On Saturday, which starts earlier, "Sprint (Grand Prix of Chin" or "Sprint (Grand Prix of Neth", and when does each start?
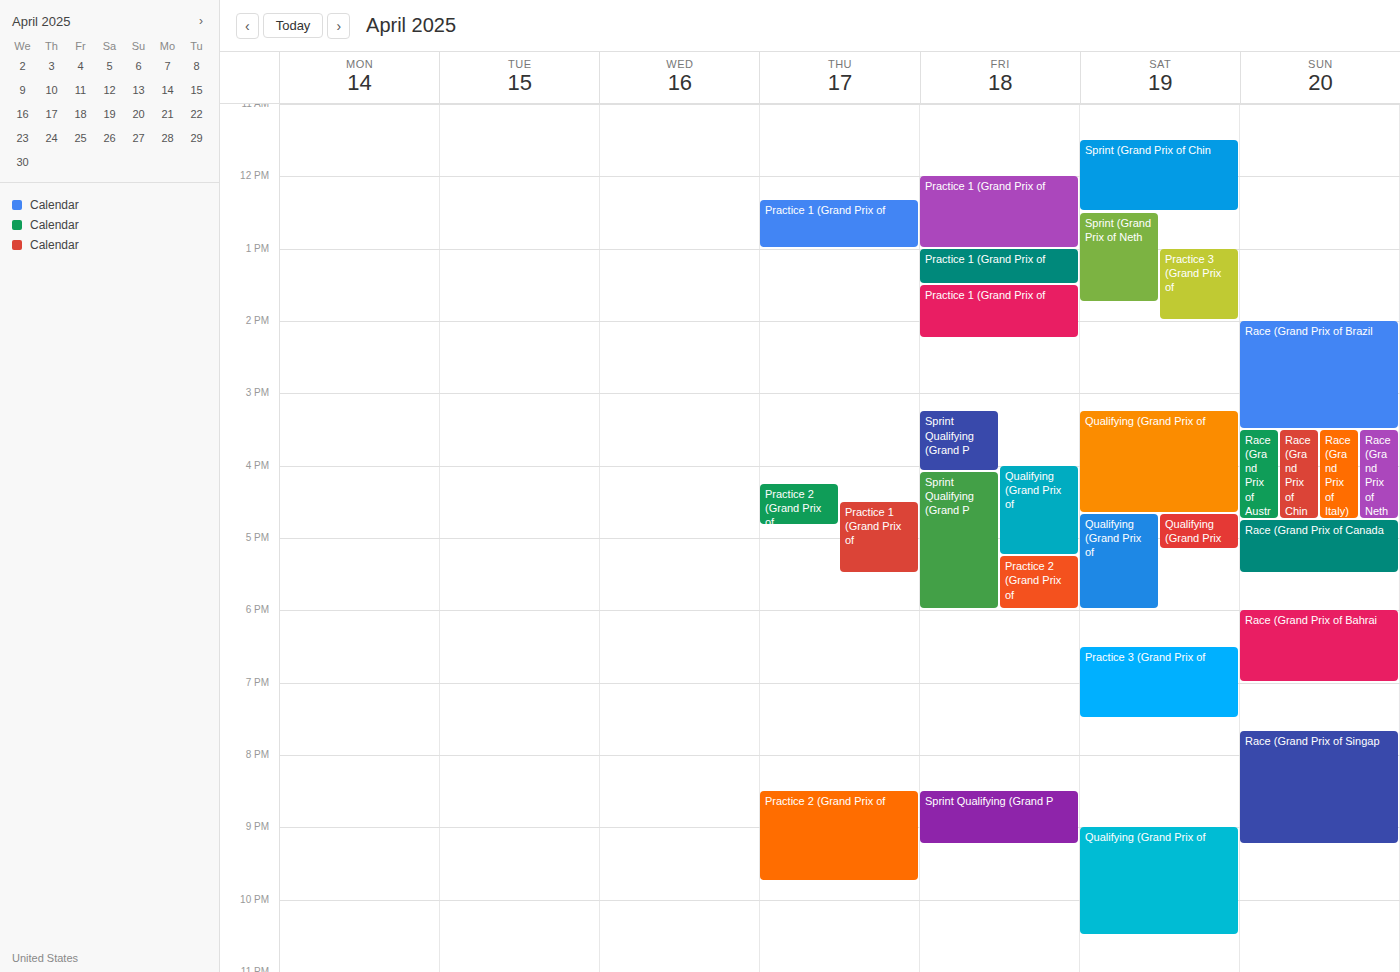
"Sprint (Grand Prix of Chin" 11:30 AM; "Sprint (Grand Prix of Neth" 12:30 PM.